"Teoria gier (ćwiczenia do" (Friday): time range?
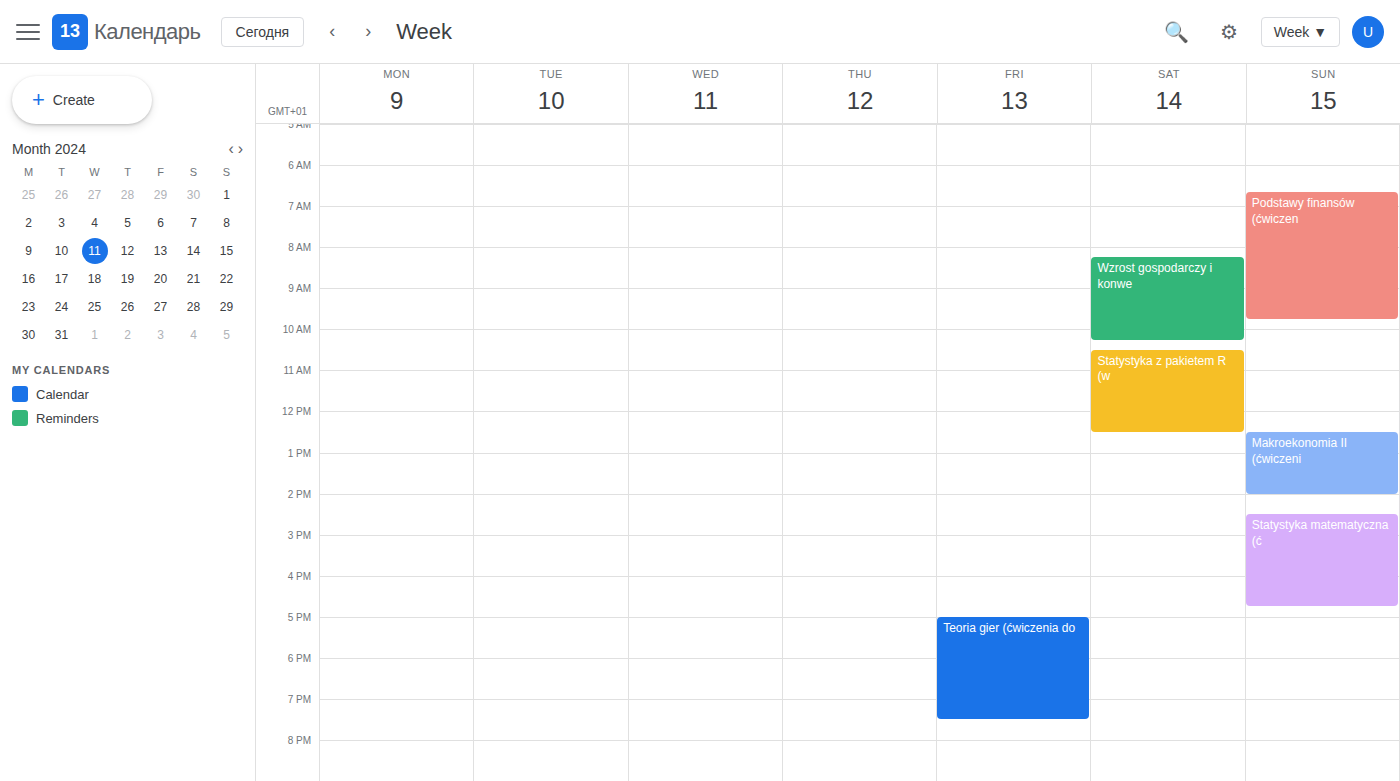
5:00 PM to 7:30 PM